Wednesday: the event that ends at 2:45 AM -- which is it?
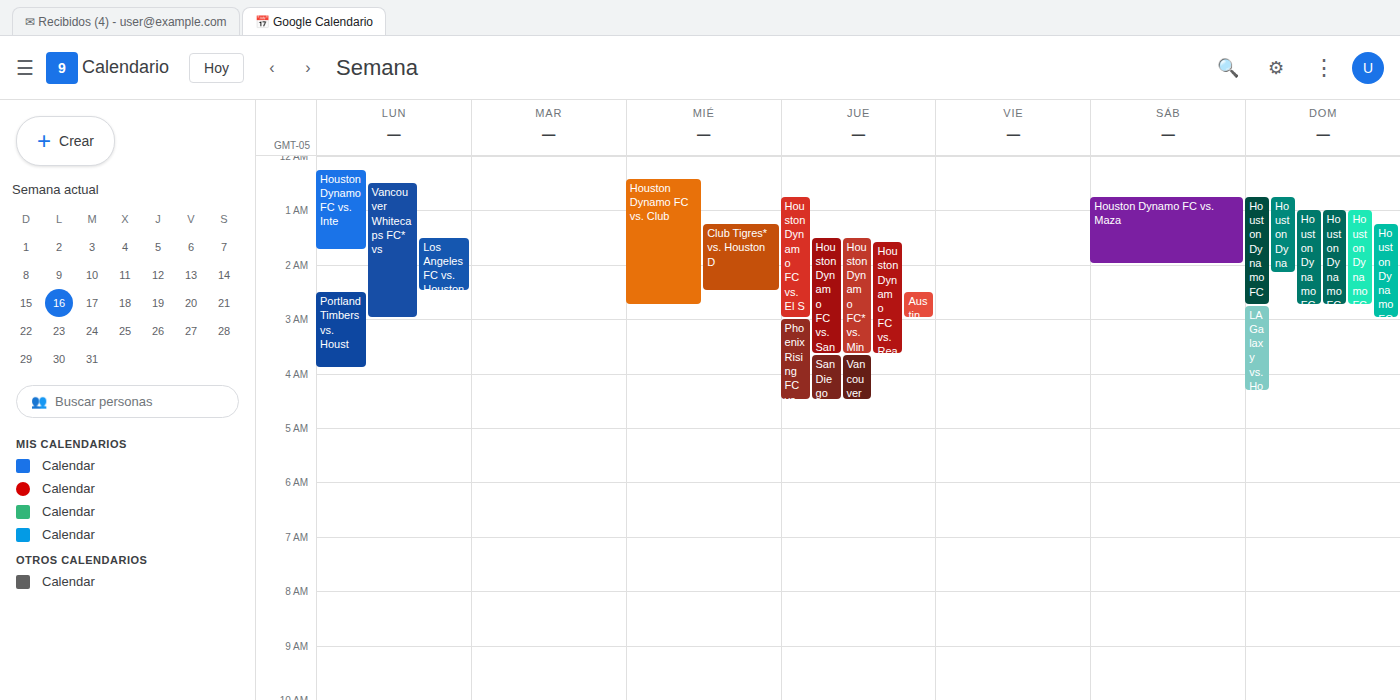
"Houston Dynamo FC vs. Club"